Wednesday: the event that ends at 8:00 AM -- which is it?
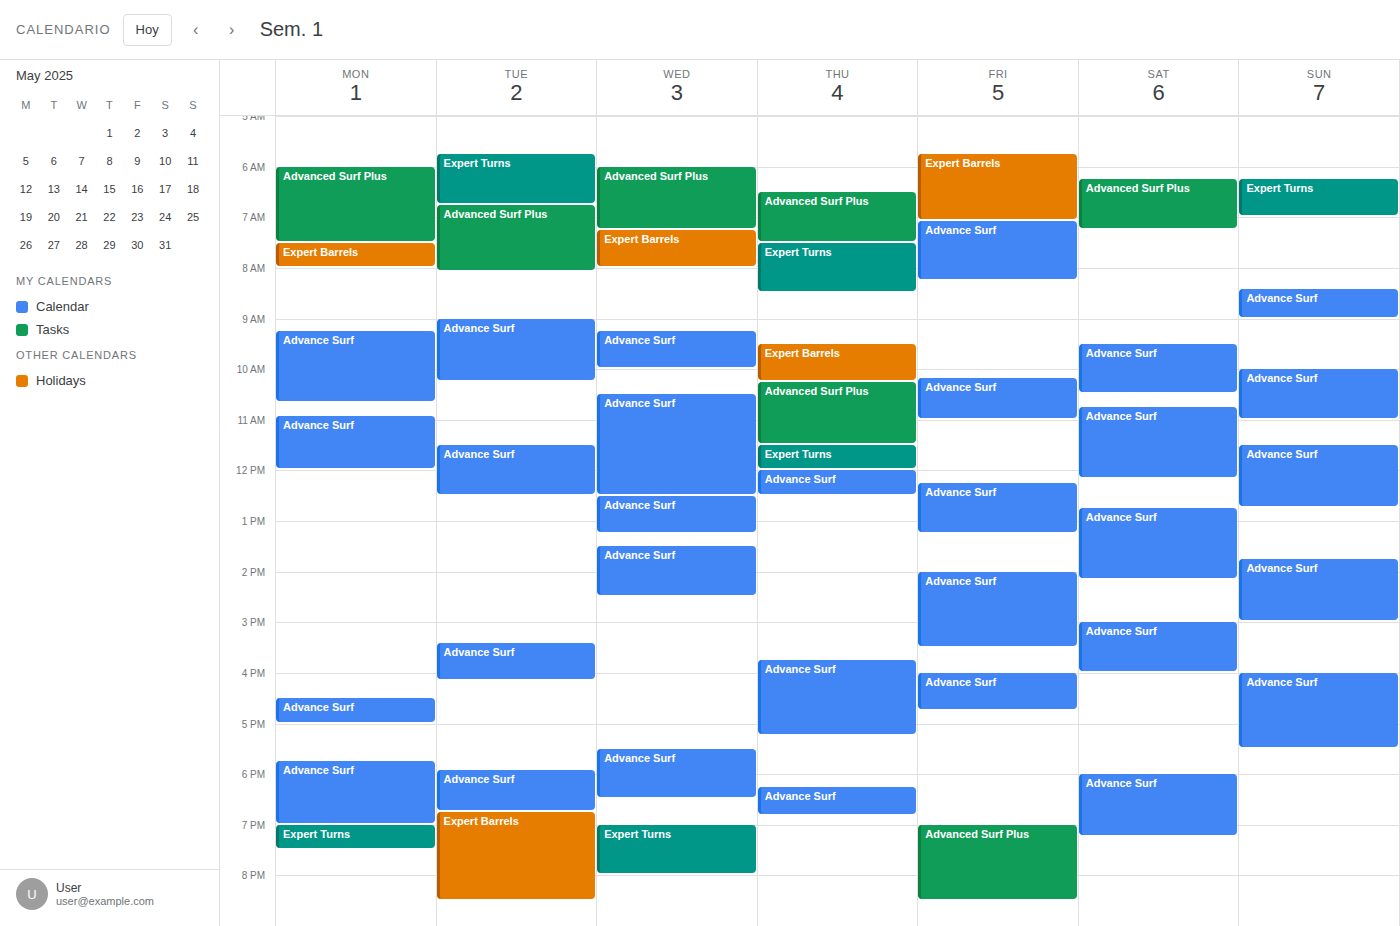
"Expert Barrels"